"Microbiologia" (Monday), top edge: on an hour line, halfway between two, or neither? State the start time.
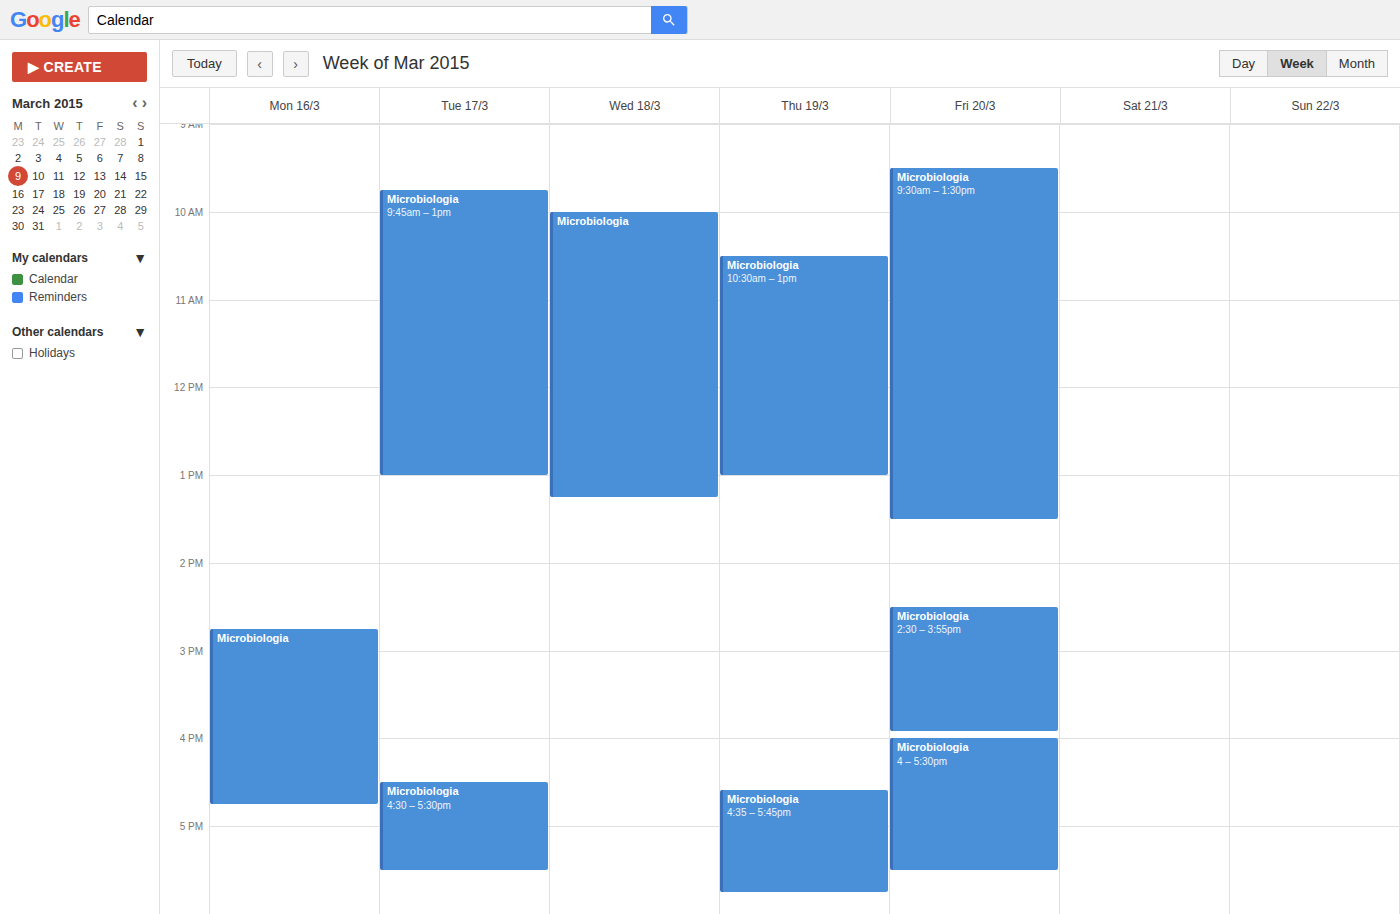
2:45 PM -- neither: three quarters of the way from the 2 PM line to the 3 PM line.